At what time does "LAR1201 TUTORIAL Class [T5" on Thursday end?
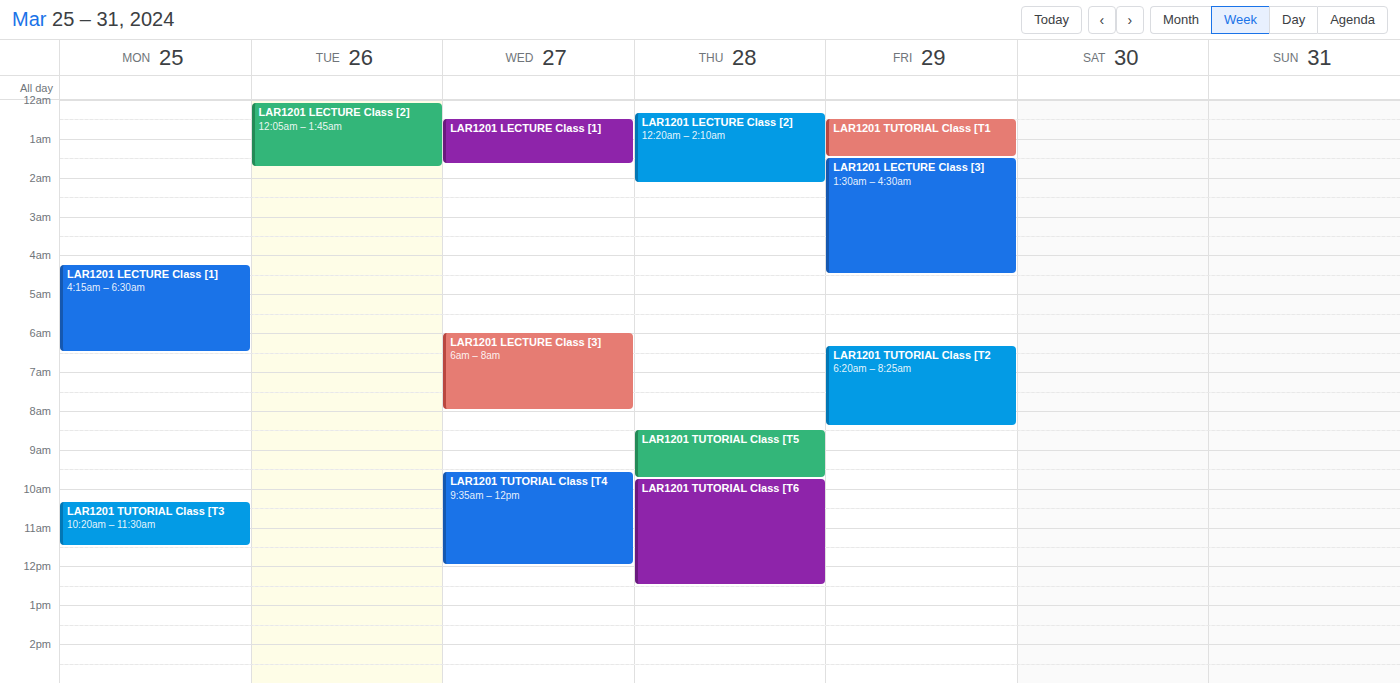
9:45 AM